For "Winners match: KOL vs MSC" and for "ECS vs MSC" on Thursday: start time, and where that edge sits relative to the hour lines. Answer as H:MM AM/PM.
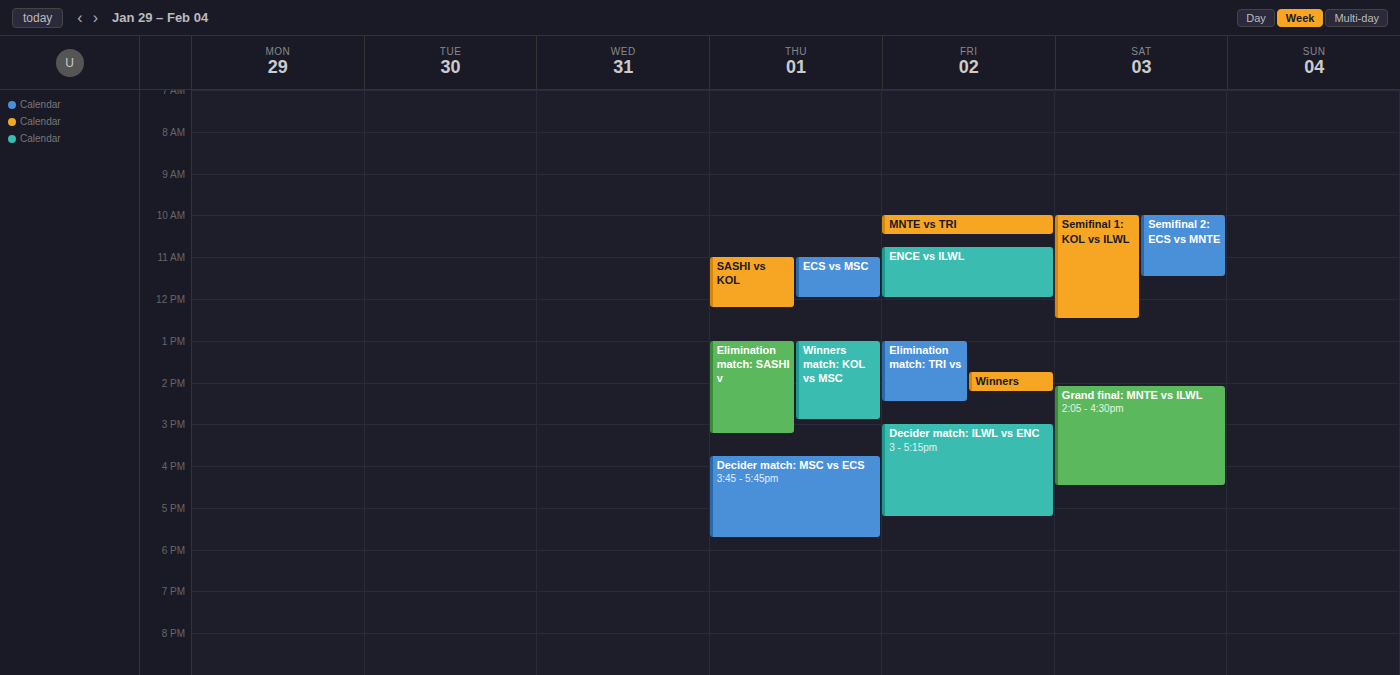
"Winners match: KOL vs MSC": 1:00 PM, exactly on the 1 PM line. "ECS vs MSC": 11:00 AM, exactly on the 11 AM line.